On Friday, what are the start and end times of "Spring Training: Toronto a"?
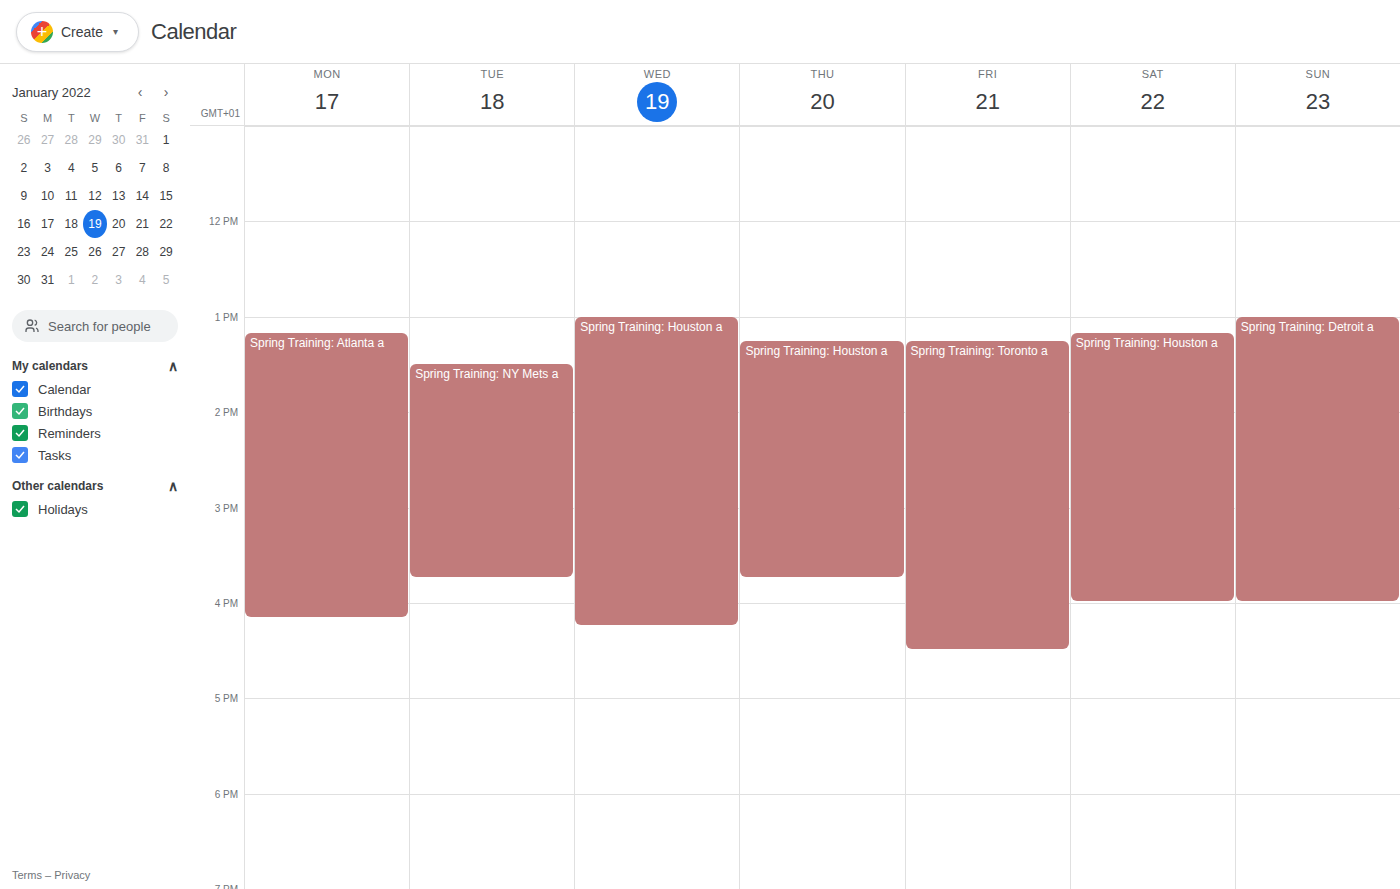
13:15 to 16:30